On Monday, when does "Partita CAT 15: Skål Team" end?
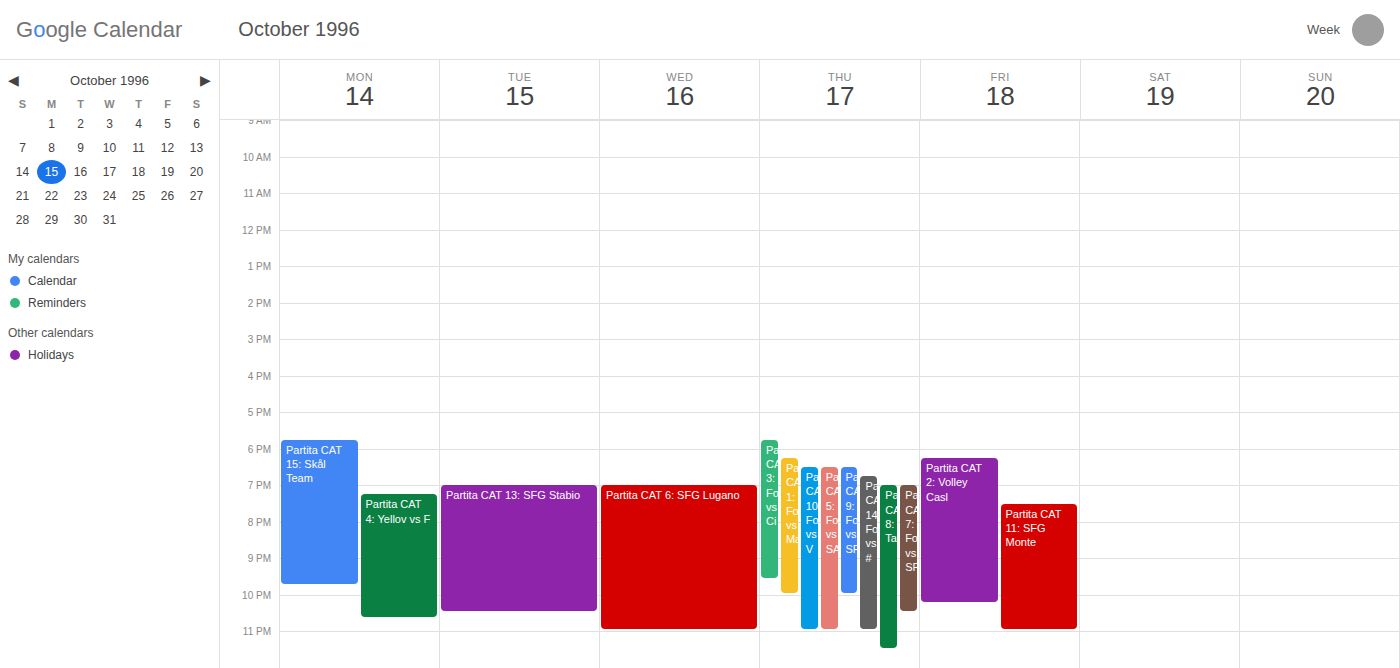
9:45 PM